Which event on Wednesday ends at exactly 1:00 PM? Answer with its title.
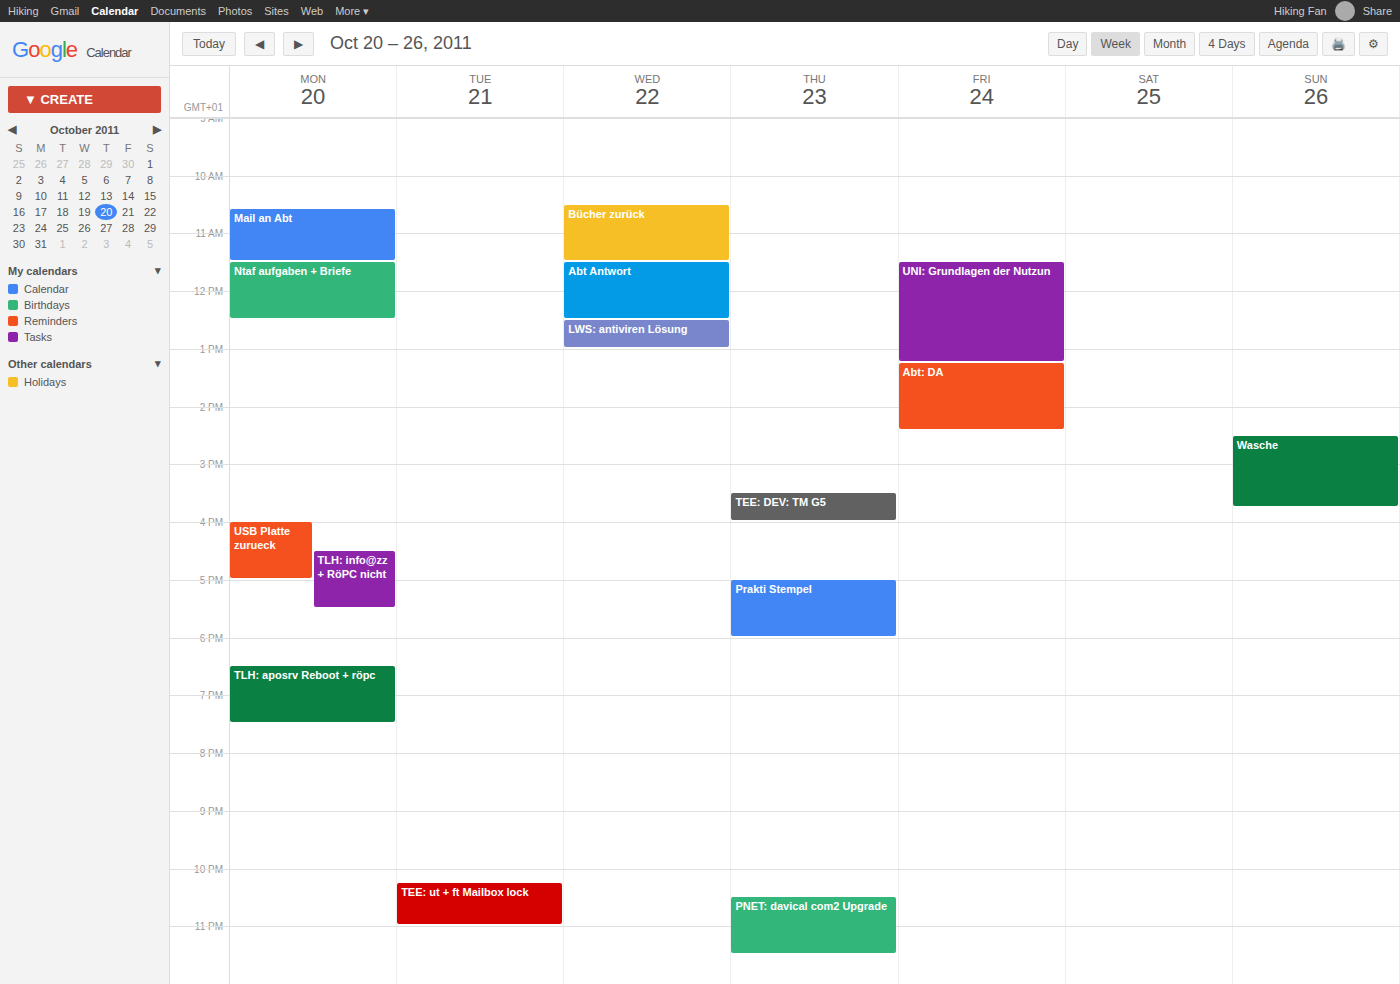
"LWS: antiviren Lösung"